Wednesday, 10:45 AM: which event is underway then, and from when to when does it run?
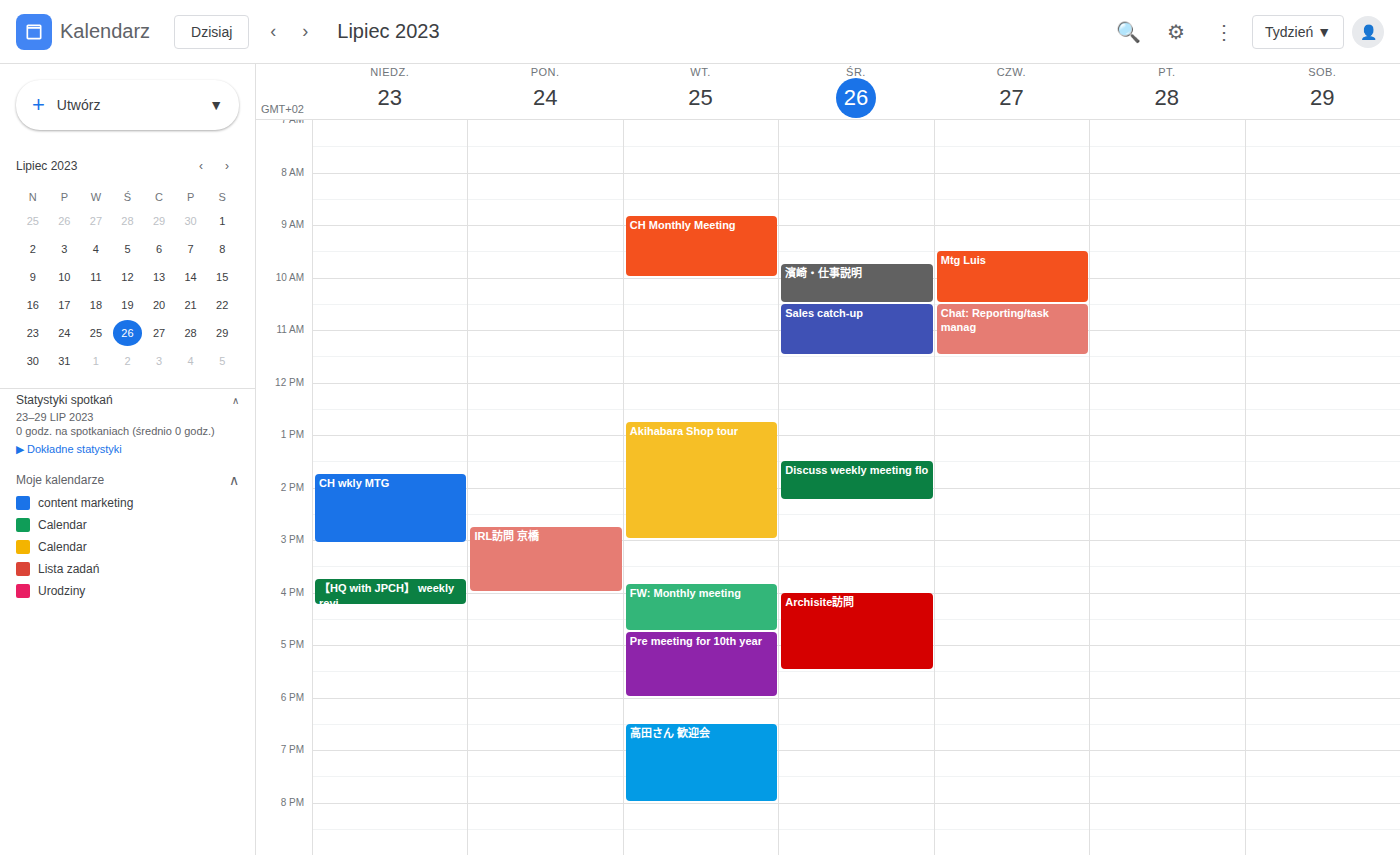
"Sales catch-up", 10:30 AM to 11:30 AM